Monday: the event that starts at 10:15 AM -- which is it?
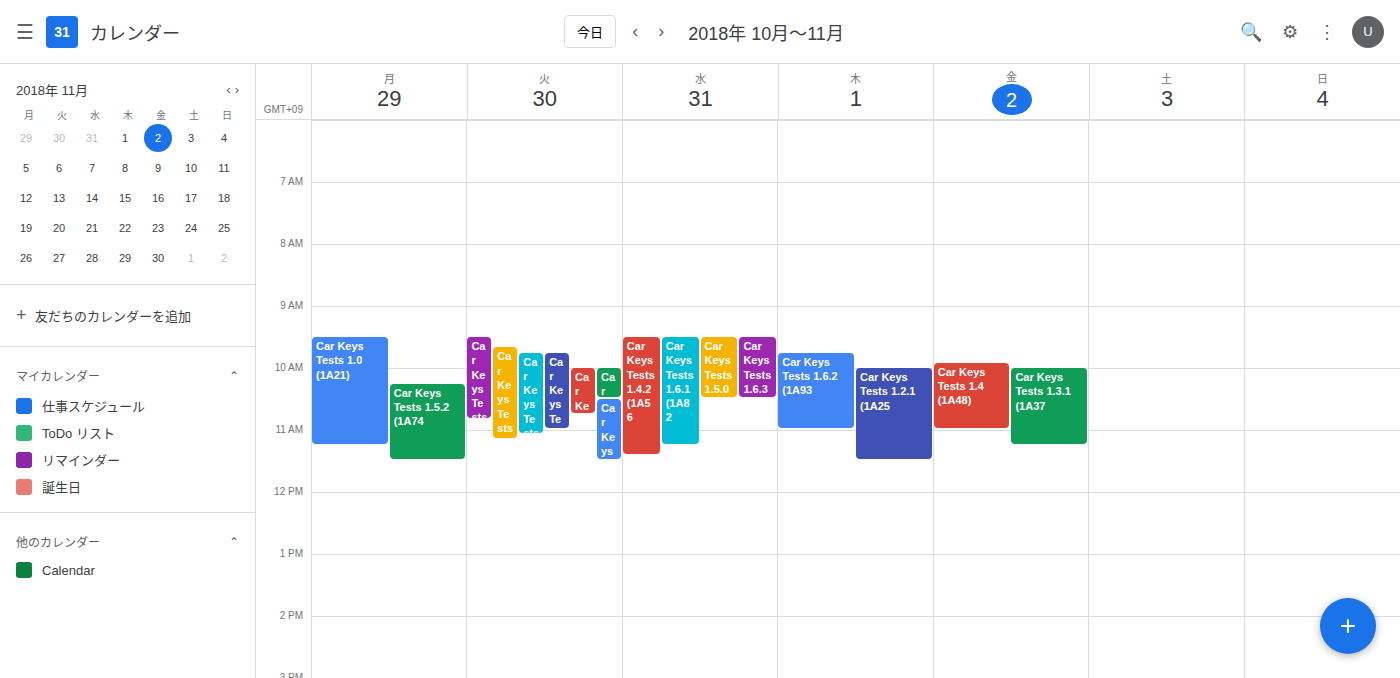
"Car Keys Tests 1.5.2 (1A74"